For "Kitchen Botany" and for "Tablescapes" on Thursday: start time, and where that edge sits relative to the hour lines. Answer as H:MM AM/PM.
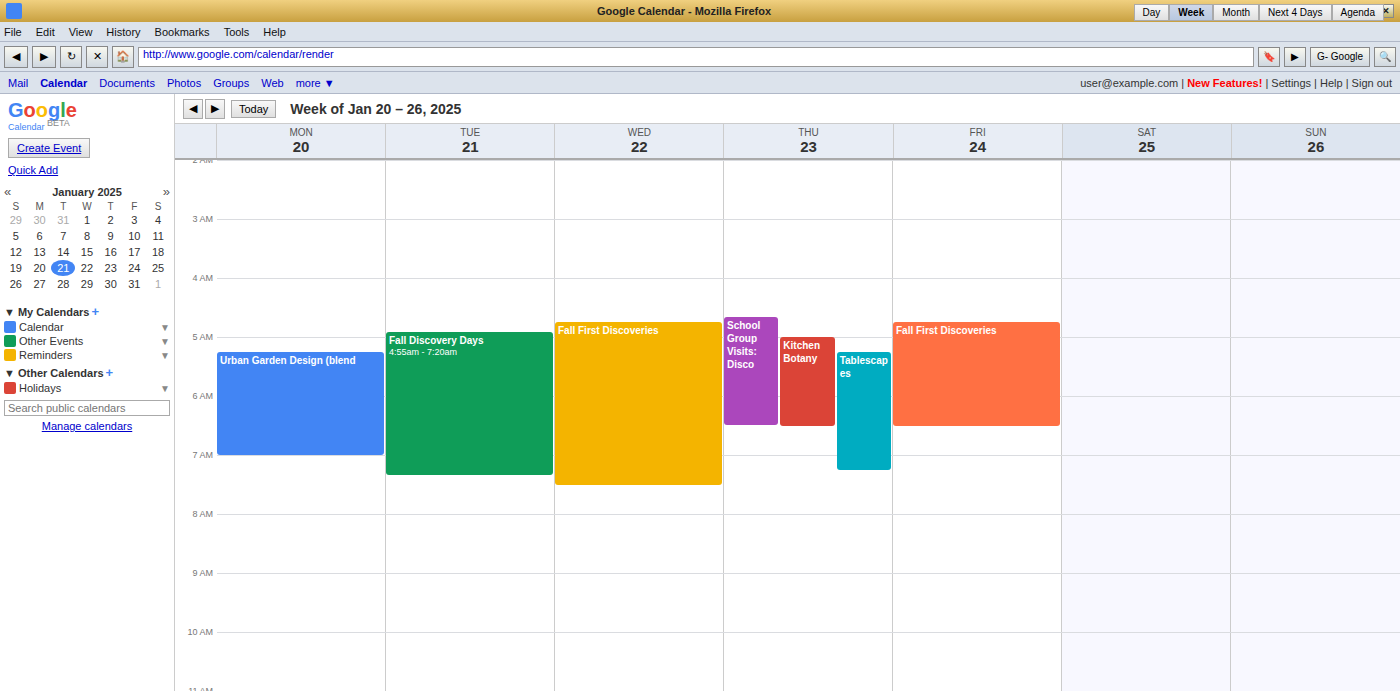
"Kitchen Botany": 5:00 AM, exactly on the 5 AM line. "Tablescapes": 5:15 AM, neither: a quarter of the way from the 5 AM line to the 6 AM line.